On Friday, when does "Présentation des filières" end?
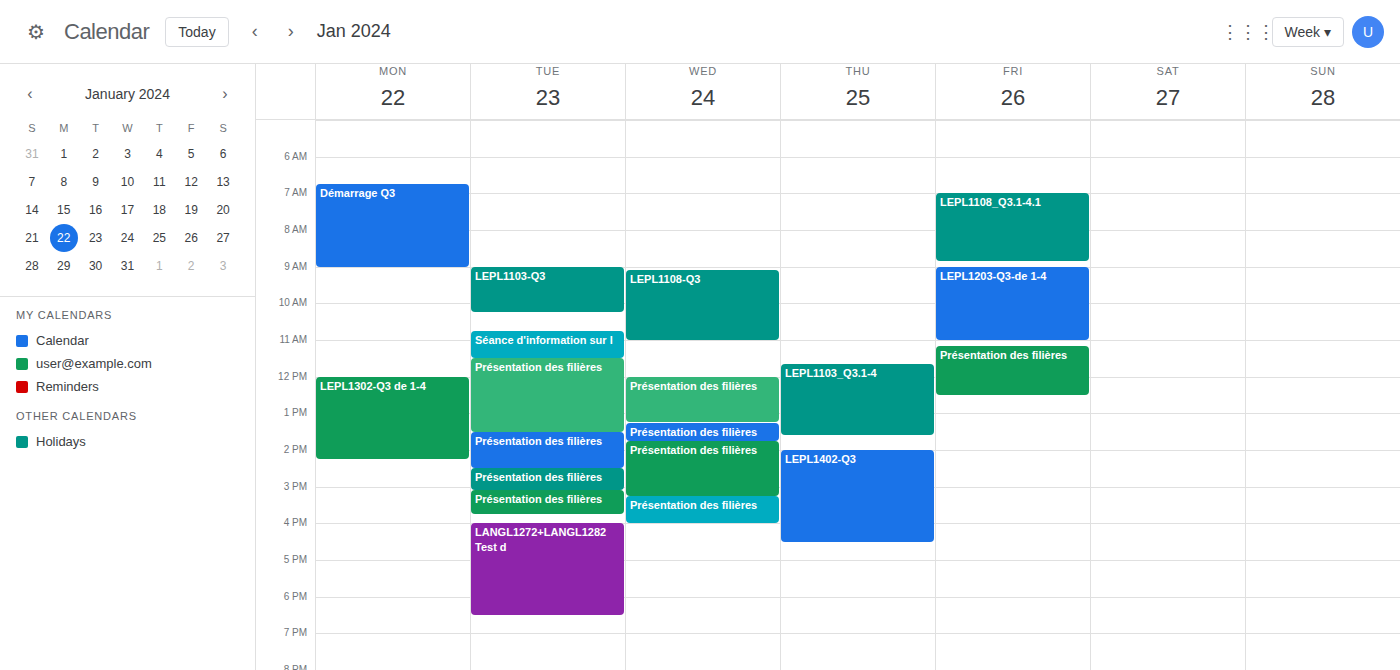
12:30 PM